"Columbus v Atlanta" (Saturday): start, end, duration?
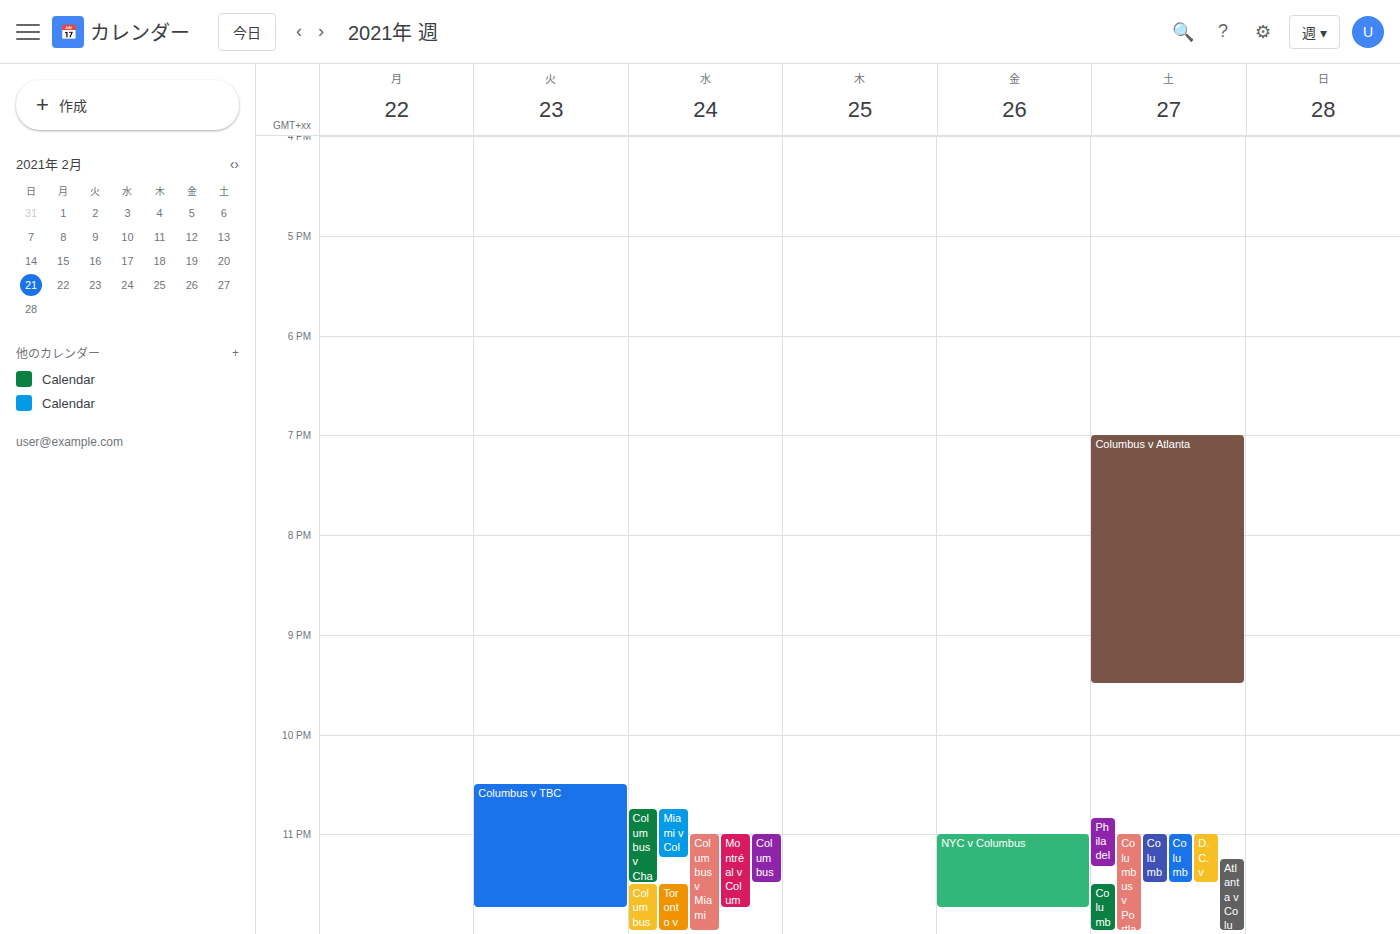
7:00 PM to 9:30 PM, 2 hours 30 minutes